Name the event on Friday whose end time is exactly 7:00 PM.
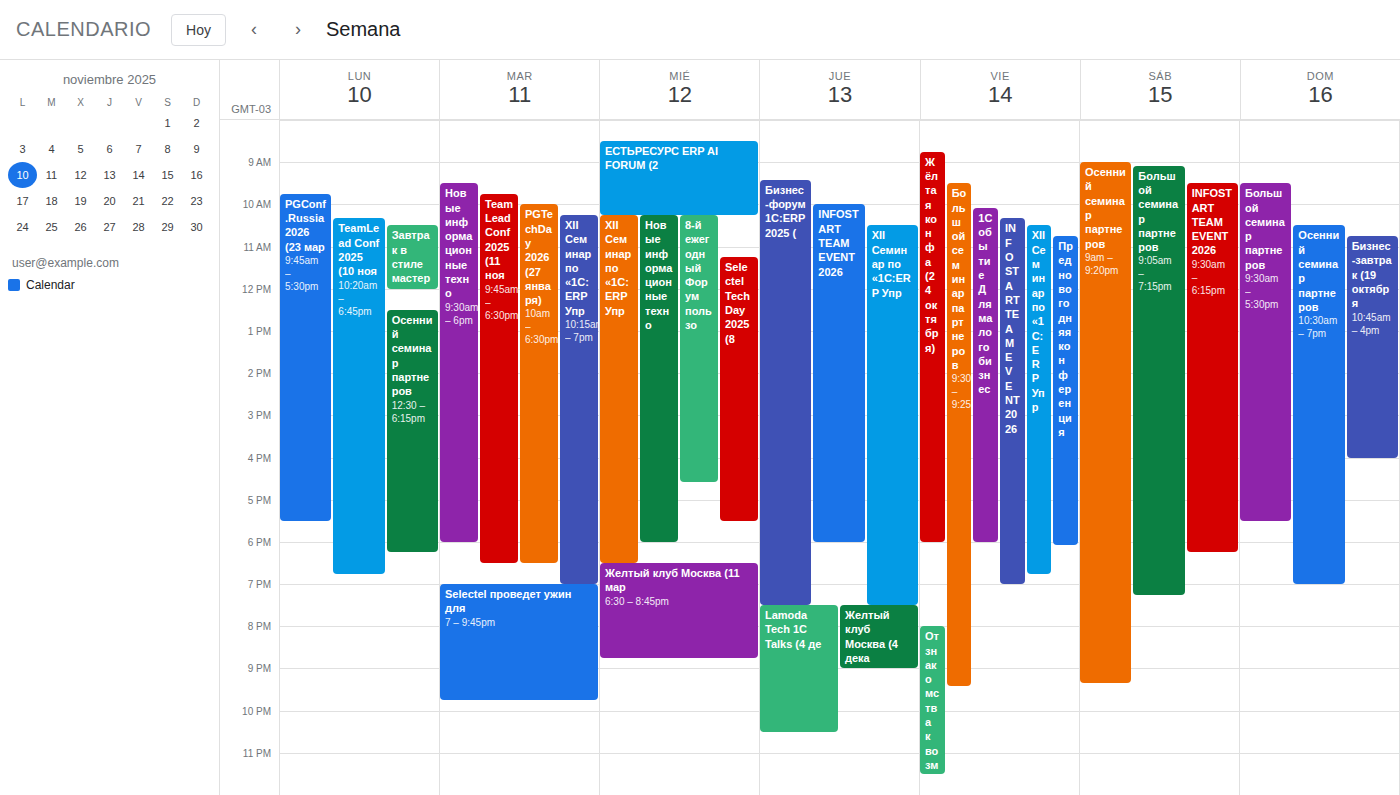
"INFOSTART TEAM EVENT 2026"